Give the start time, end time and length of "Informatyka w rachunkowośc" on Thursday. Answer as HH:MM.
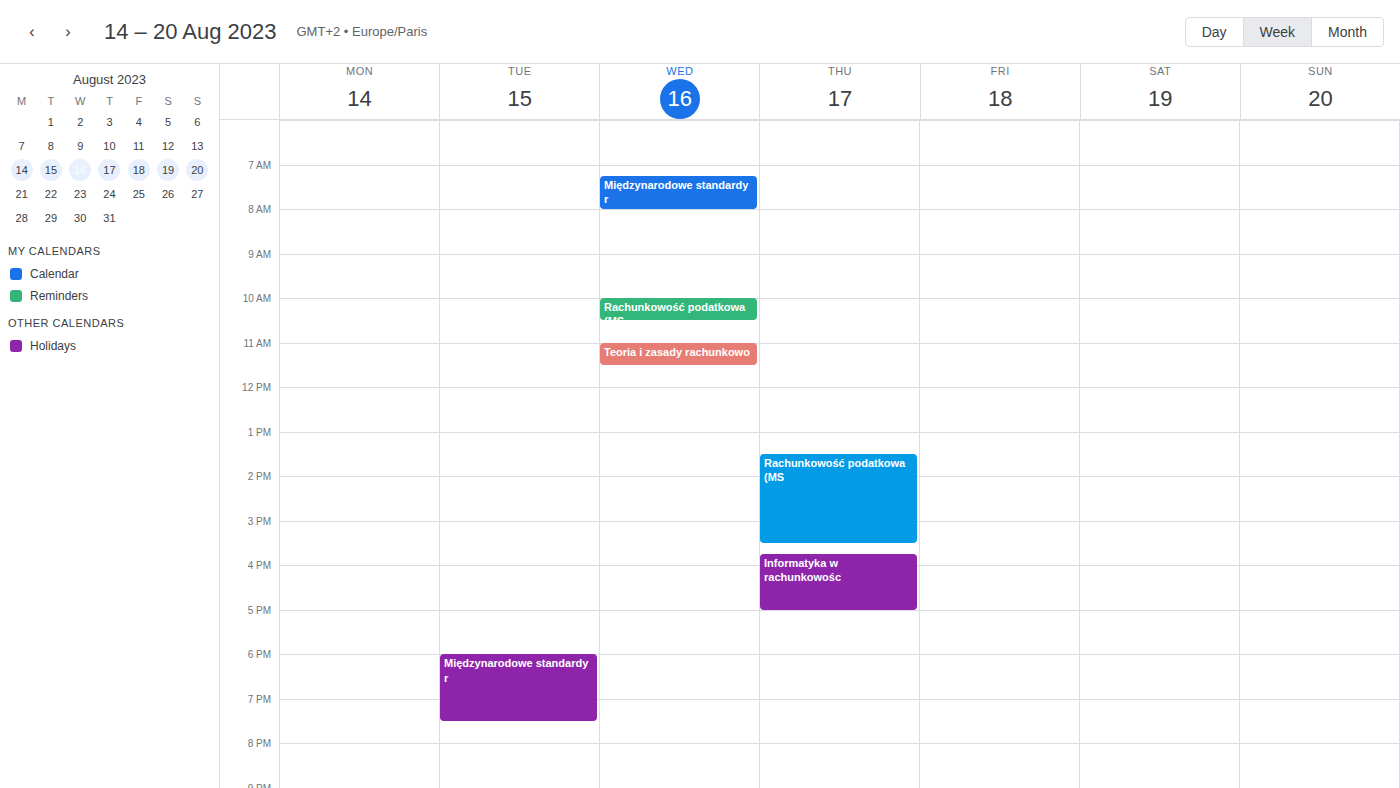
15:45 to 17:00, 1 hour 15 minutes